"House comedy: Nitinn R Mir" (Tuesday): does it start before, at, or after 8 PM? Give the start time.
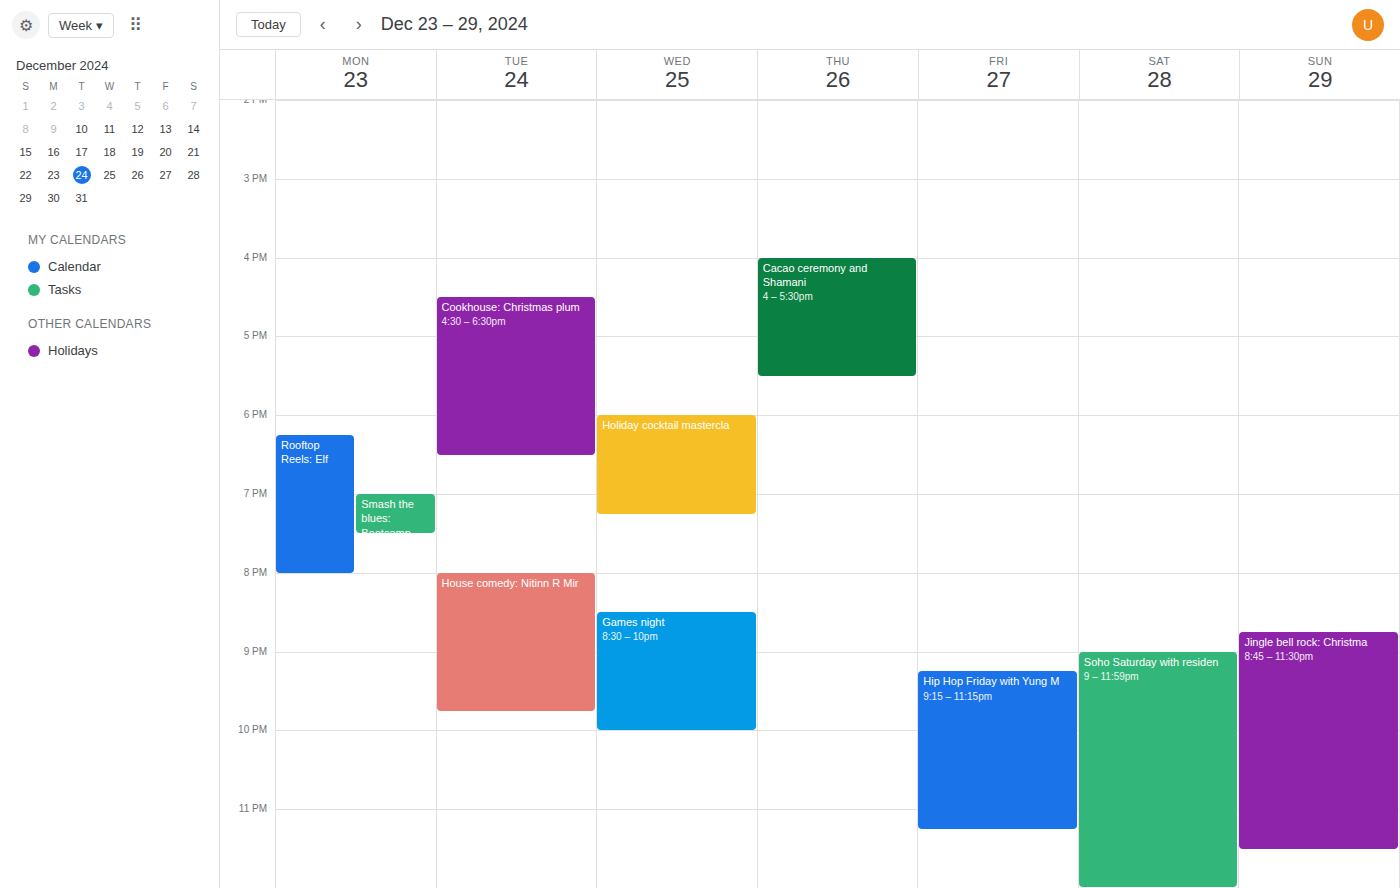
8:00 PM -- exactly at 8 PM, on the 8 PM line.